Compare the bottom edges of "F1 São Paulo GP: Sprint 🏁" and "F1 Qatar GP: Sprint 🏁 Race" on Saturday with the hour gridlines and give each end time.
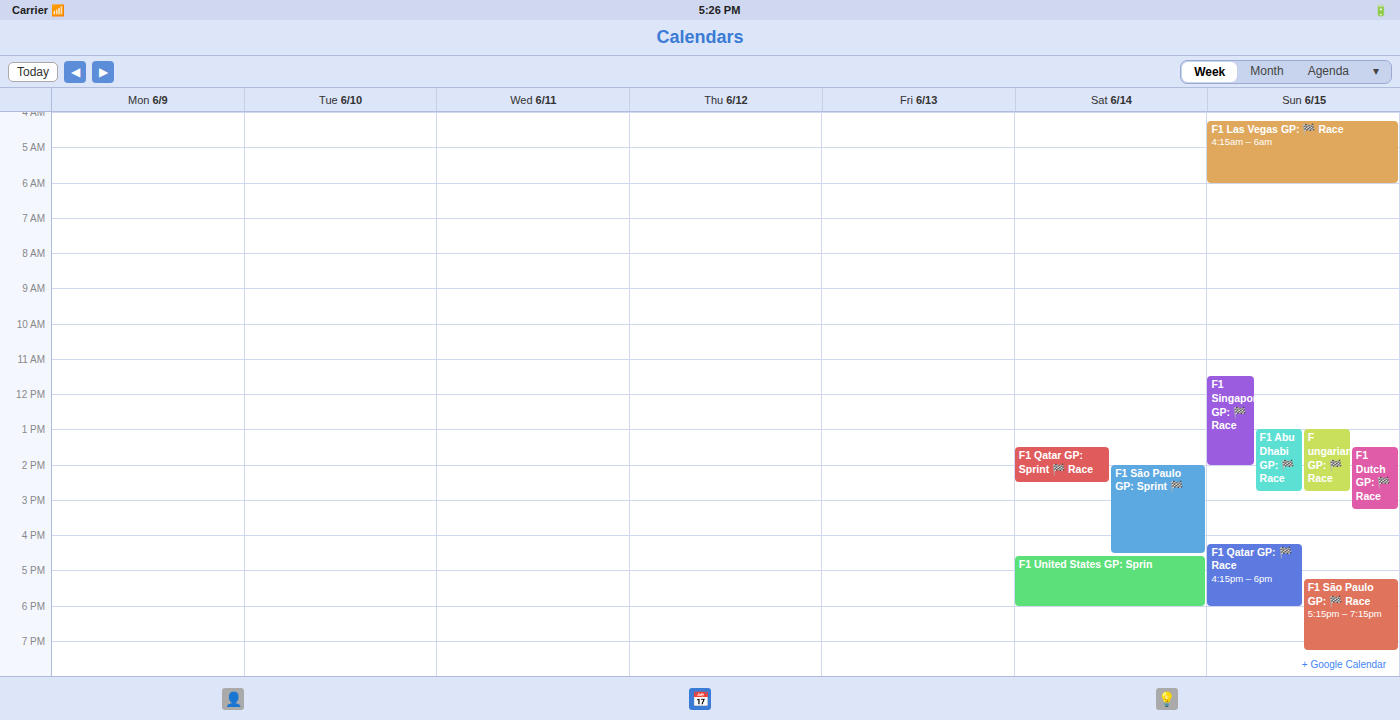
"F1 São Paulo GP: Sprint 🏁": 4:30 PM, halfway between the 4 PM and 5 PM lines. "F1 Qatar GP: Sprint 🏁 Race": 2:30 PM, halfway between the 2 PM and 3 PM lines.